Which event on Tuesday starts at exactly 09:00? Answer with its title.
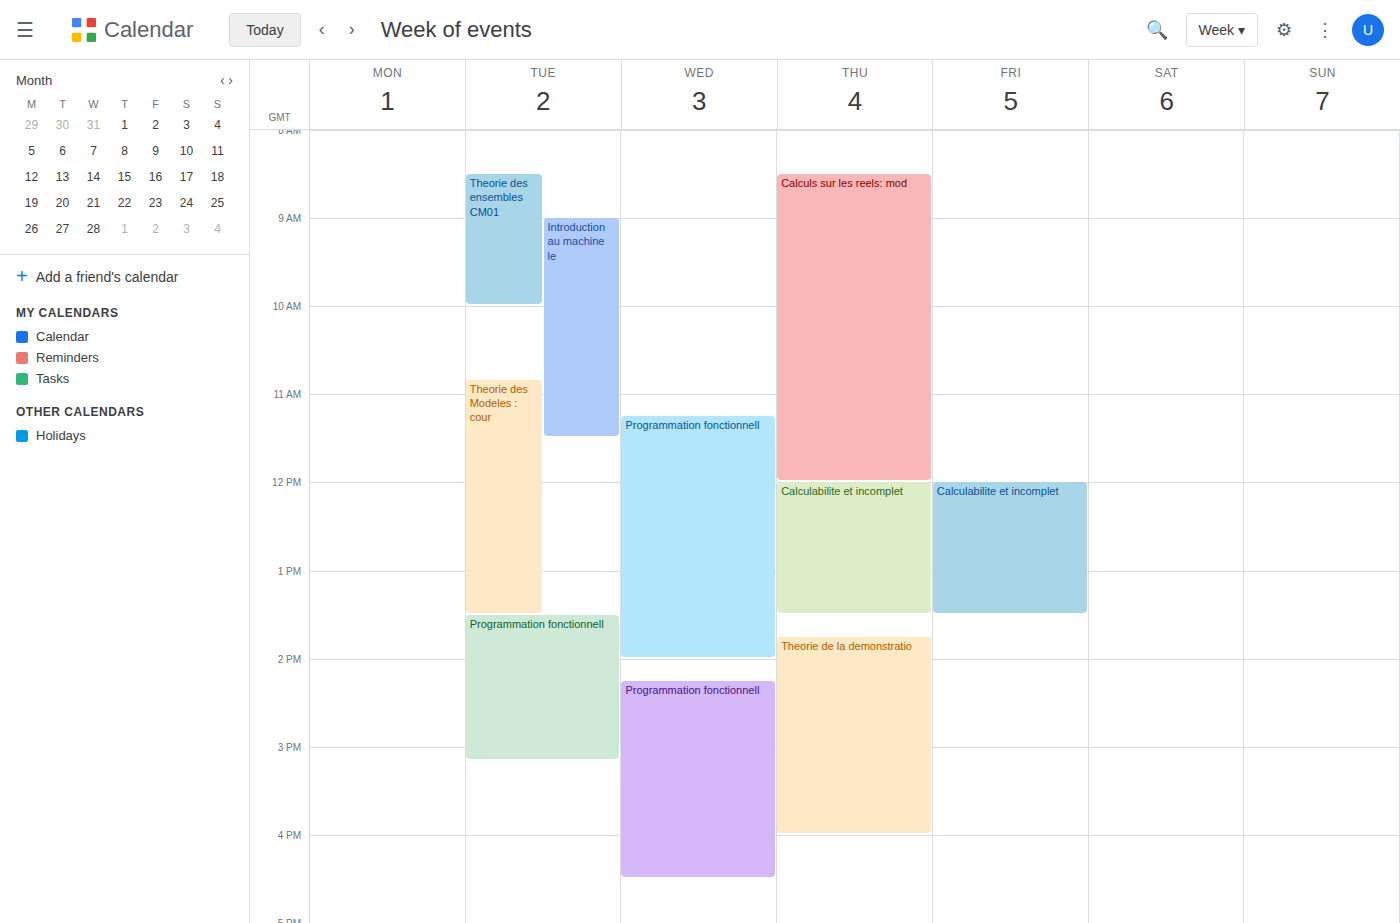
"Introduction au machine le"